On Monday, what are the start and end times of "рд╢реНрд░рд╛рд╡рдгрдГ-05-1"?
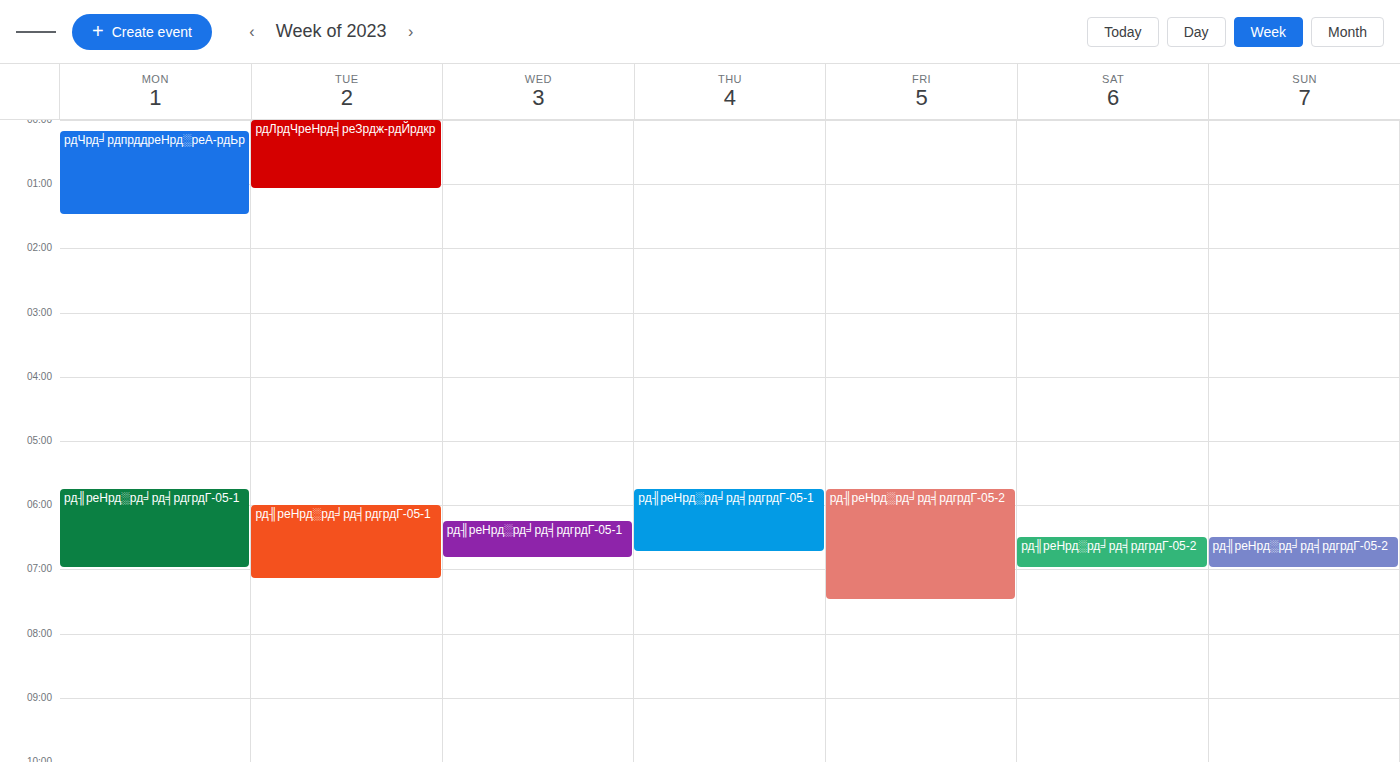
5:45 AM to 7:00 AM